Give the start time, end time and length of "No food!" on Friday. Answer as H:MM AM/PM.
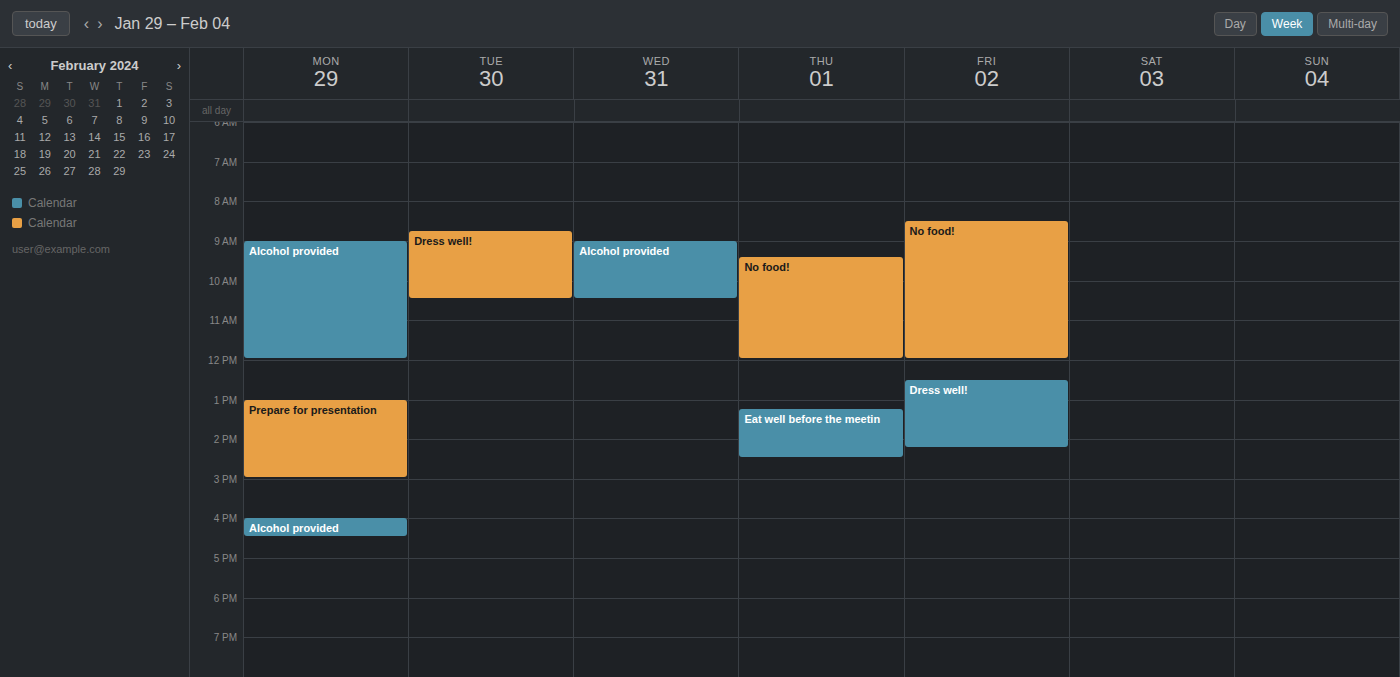
8:30 AM to 12:00 PM, 3 hours 30 minutes